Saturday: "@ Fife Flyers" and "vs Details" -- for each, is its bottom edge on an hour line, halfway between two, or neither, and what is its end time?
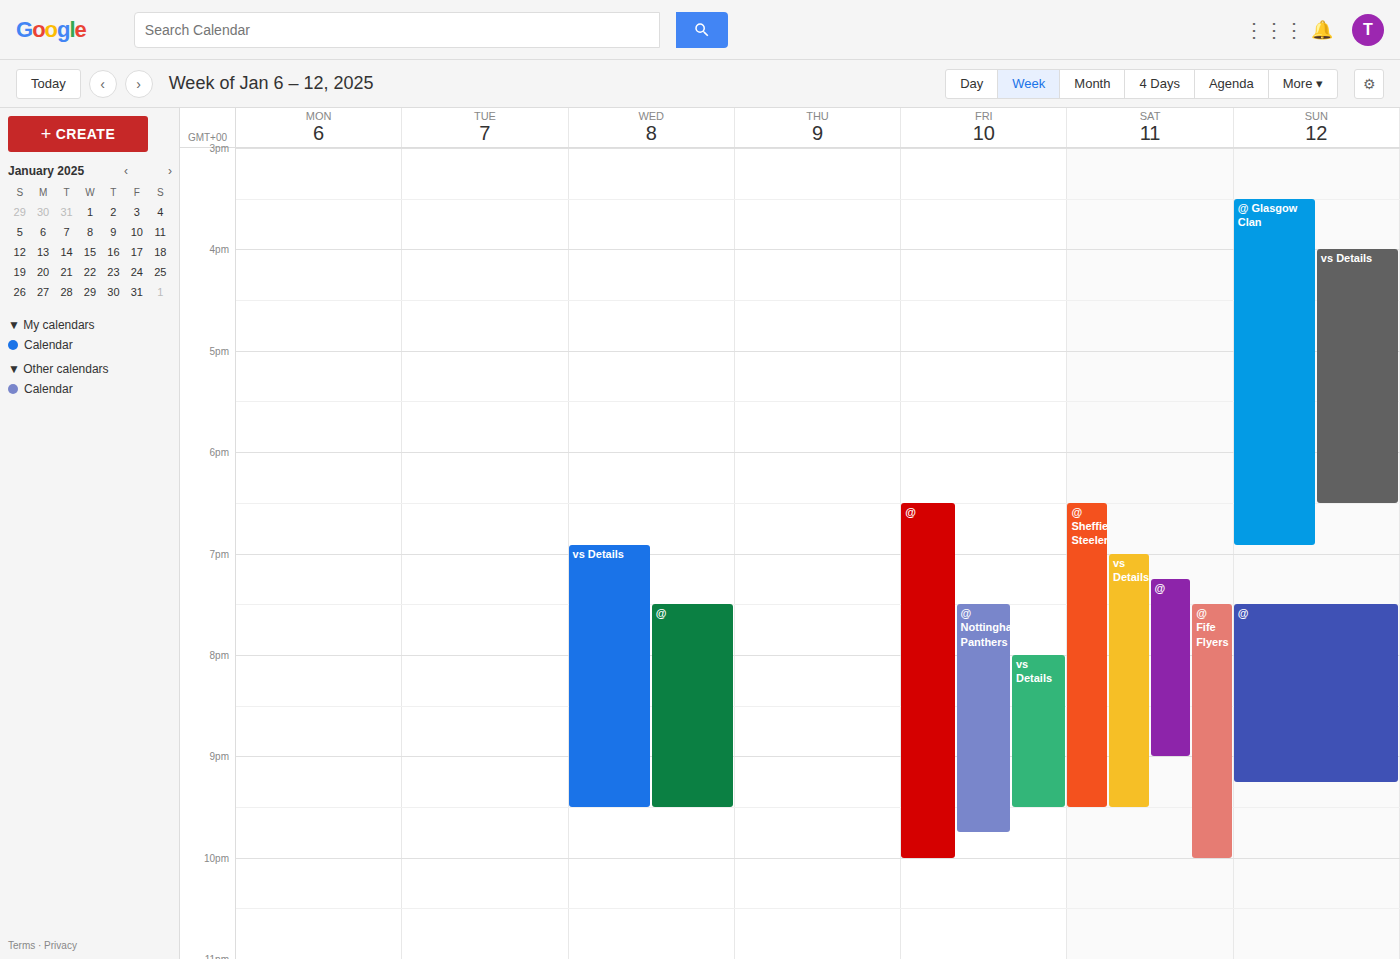
"@ Fife Flyers": 10:00 PM, exactly on the 10 PM line. "vs Details": 9:30 PM, halfway between the 9 PM and 10 PM lines.